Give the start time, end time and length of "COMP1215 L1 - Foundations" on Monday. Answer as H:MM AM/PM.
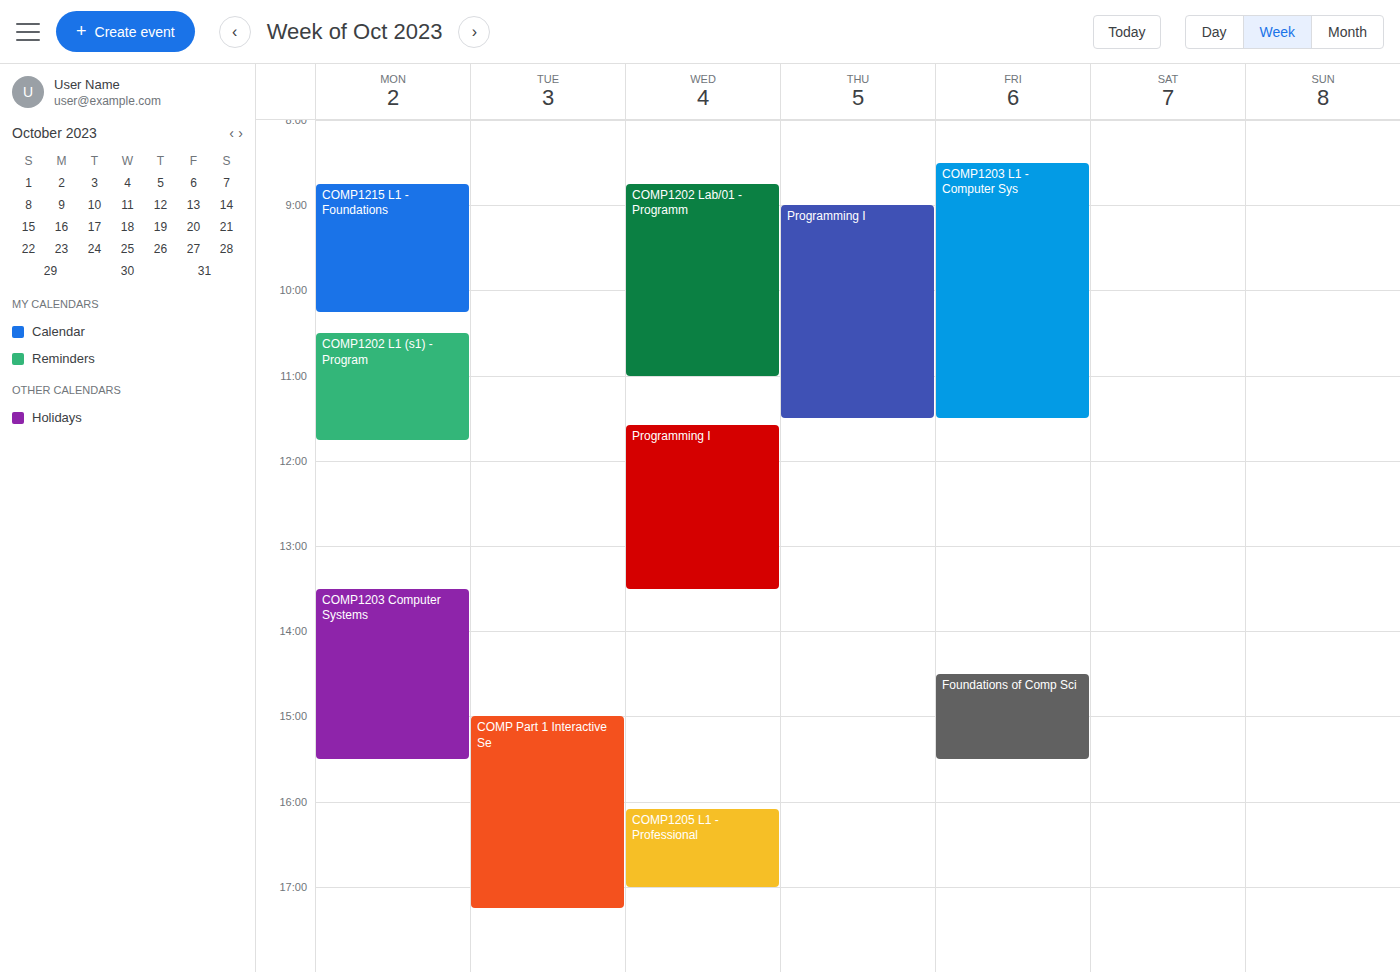
8:45 AM to 10:15 AM, 1 hour 30 minutes